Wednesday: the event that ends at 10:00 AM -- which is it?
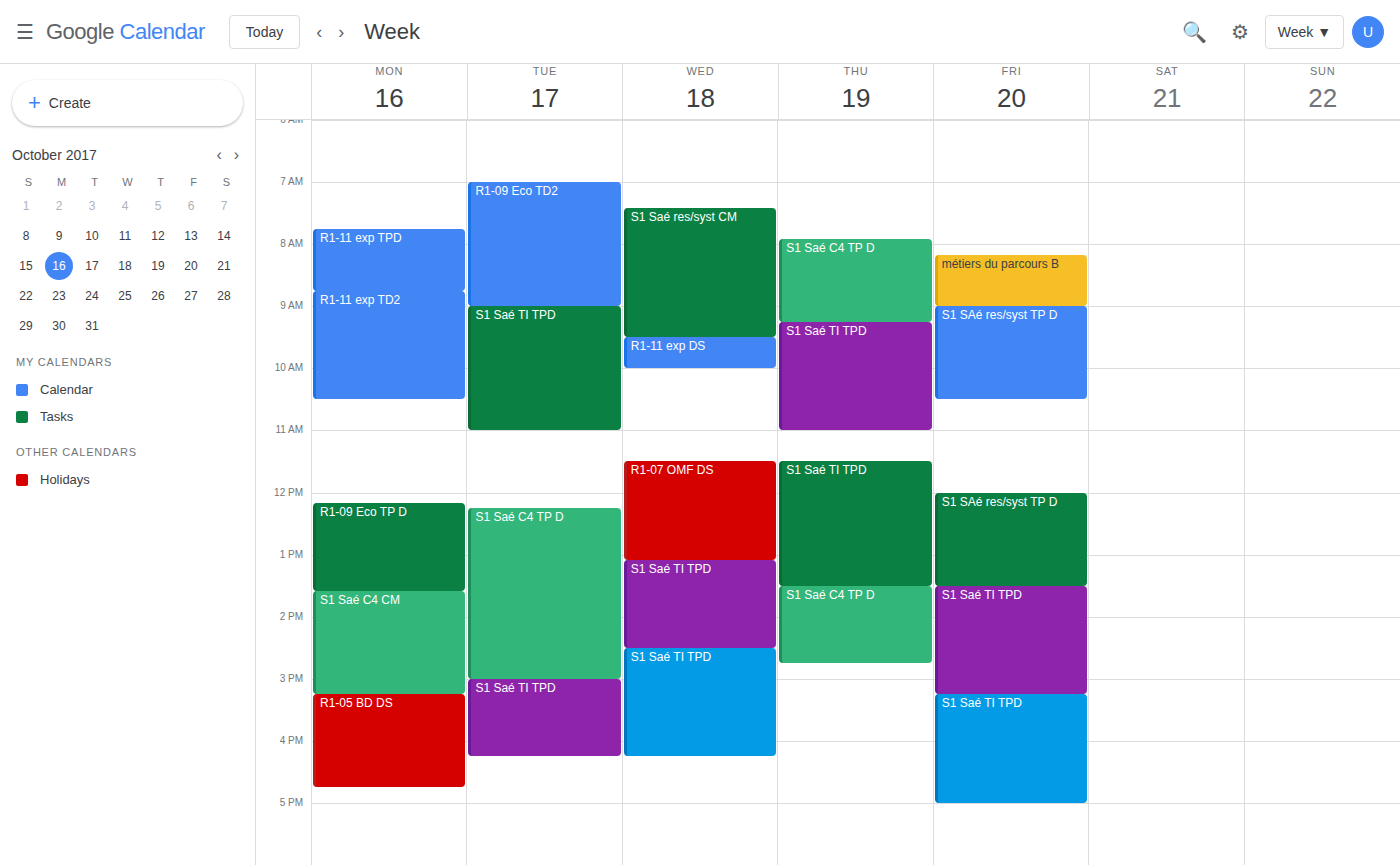
"R1-11 exp DS"